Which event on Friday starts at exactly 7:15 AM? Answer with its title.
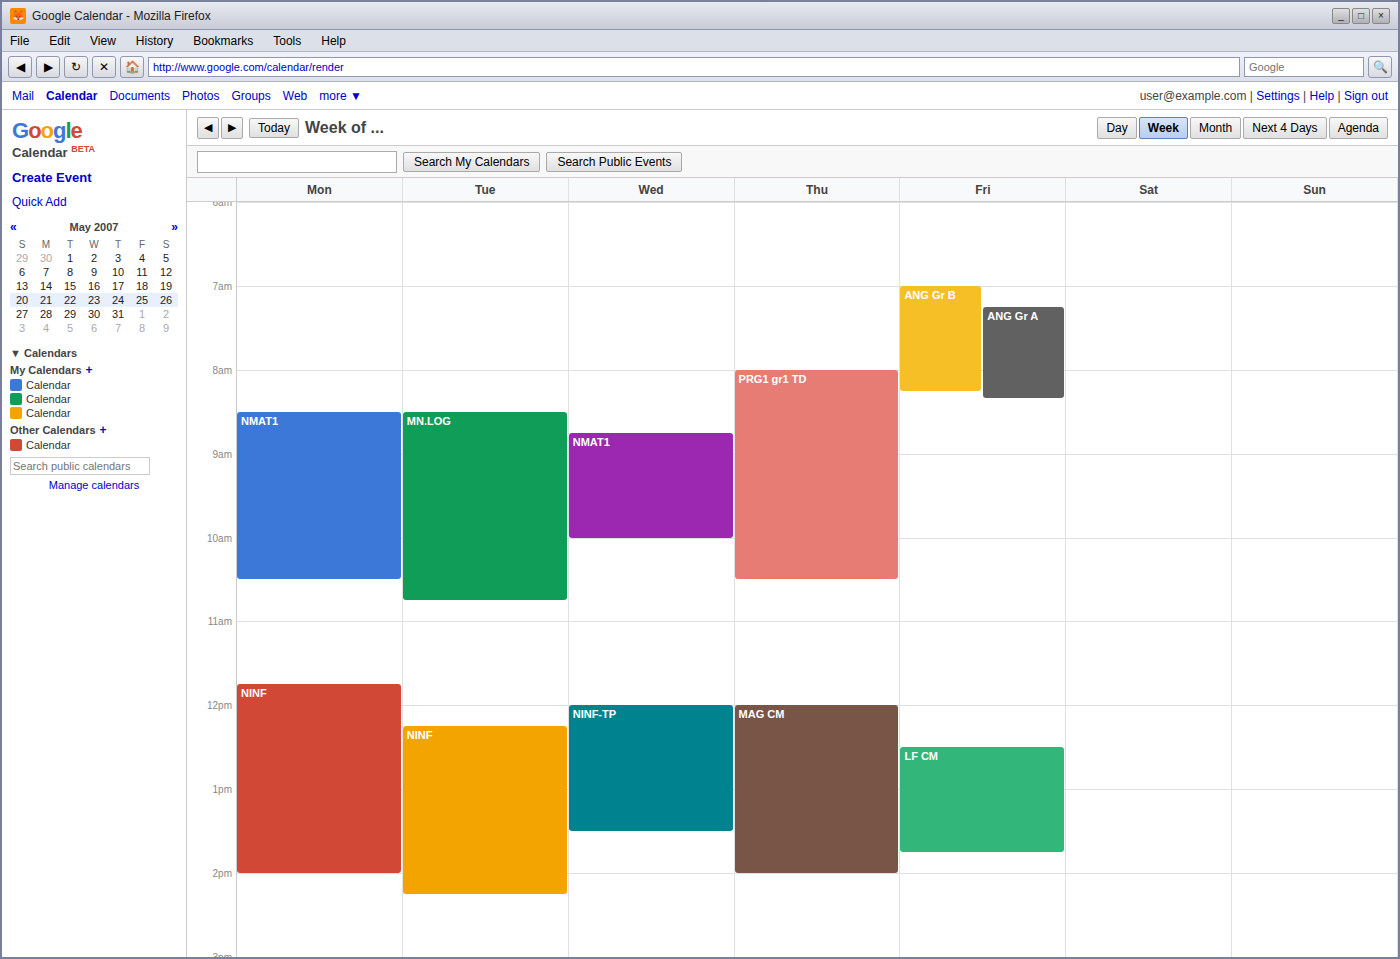
"ANG Gr A"